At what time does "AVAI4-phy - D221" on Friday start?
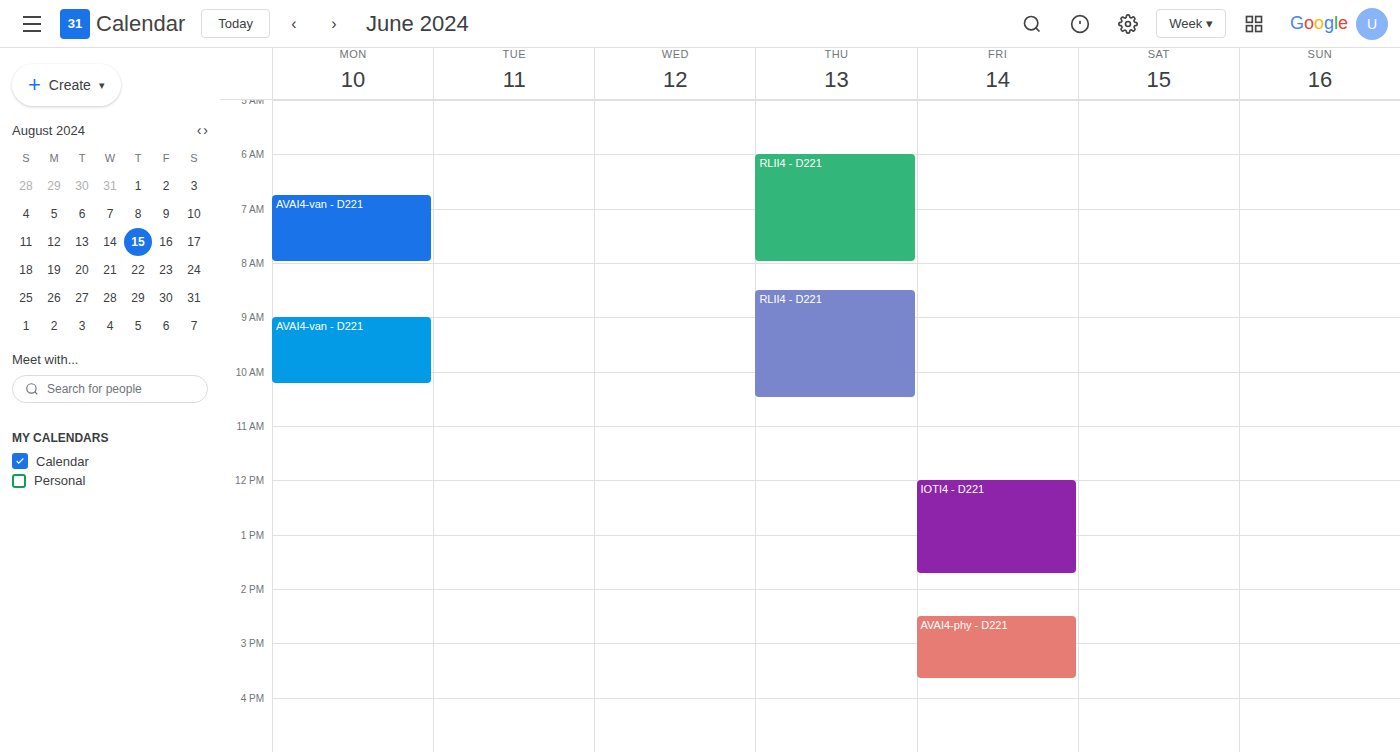
2:30 PM